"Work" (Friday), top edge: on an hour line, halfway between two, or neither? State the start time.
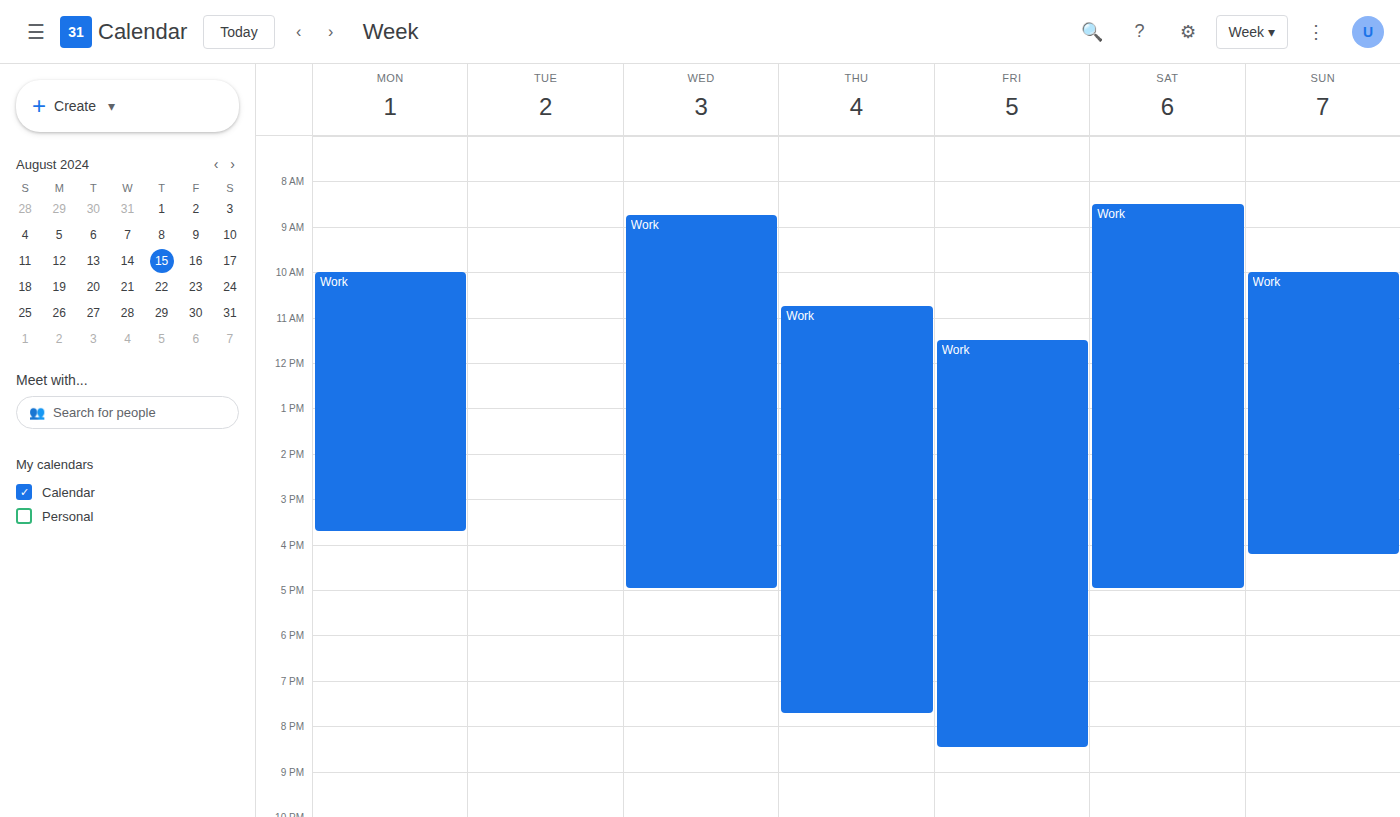
11:30 AM -- halfway between the 11 AM and 12 PM lines.